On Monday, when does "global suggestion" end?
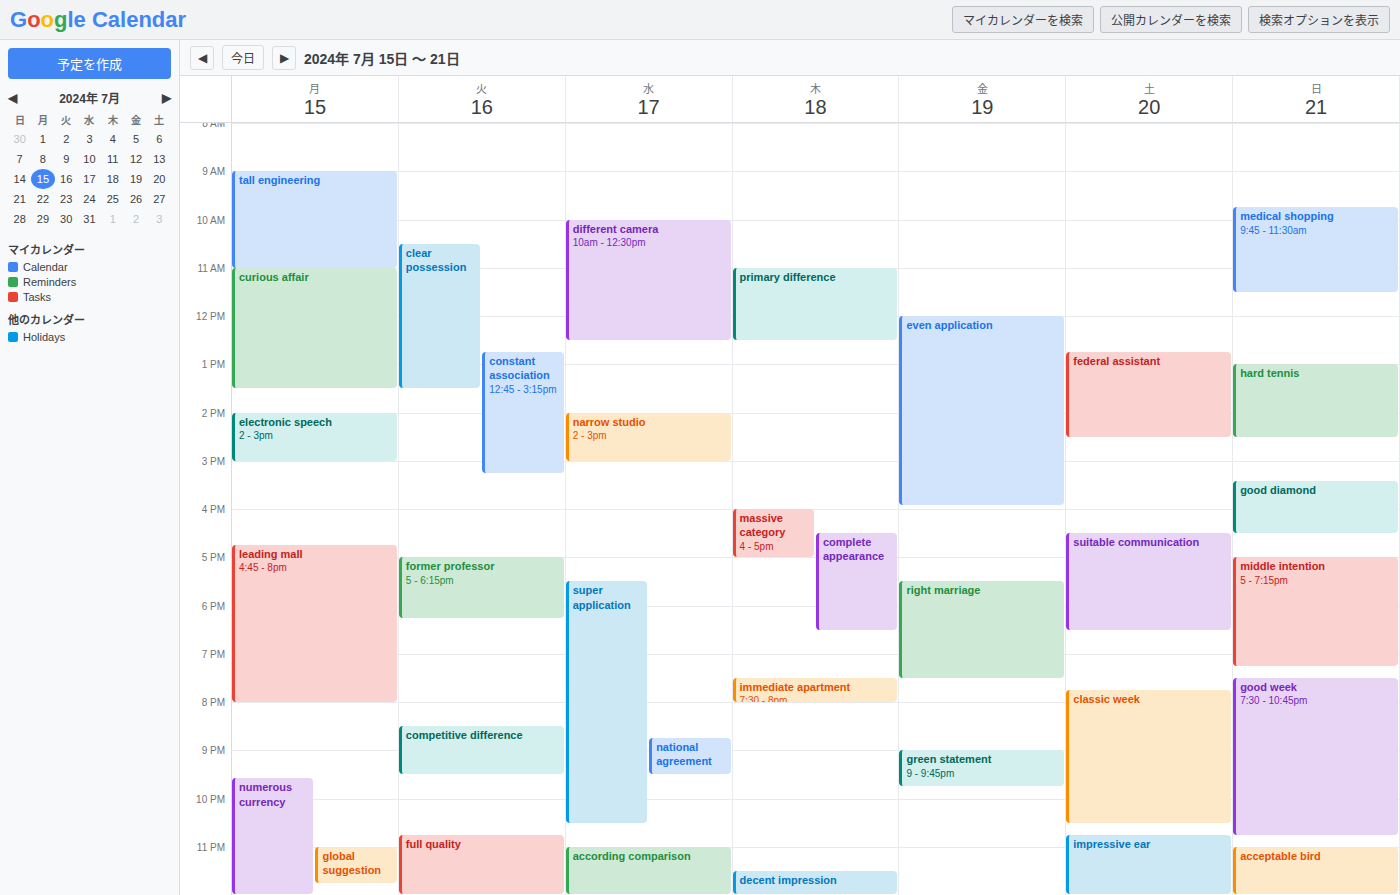
11:45 PM